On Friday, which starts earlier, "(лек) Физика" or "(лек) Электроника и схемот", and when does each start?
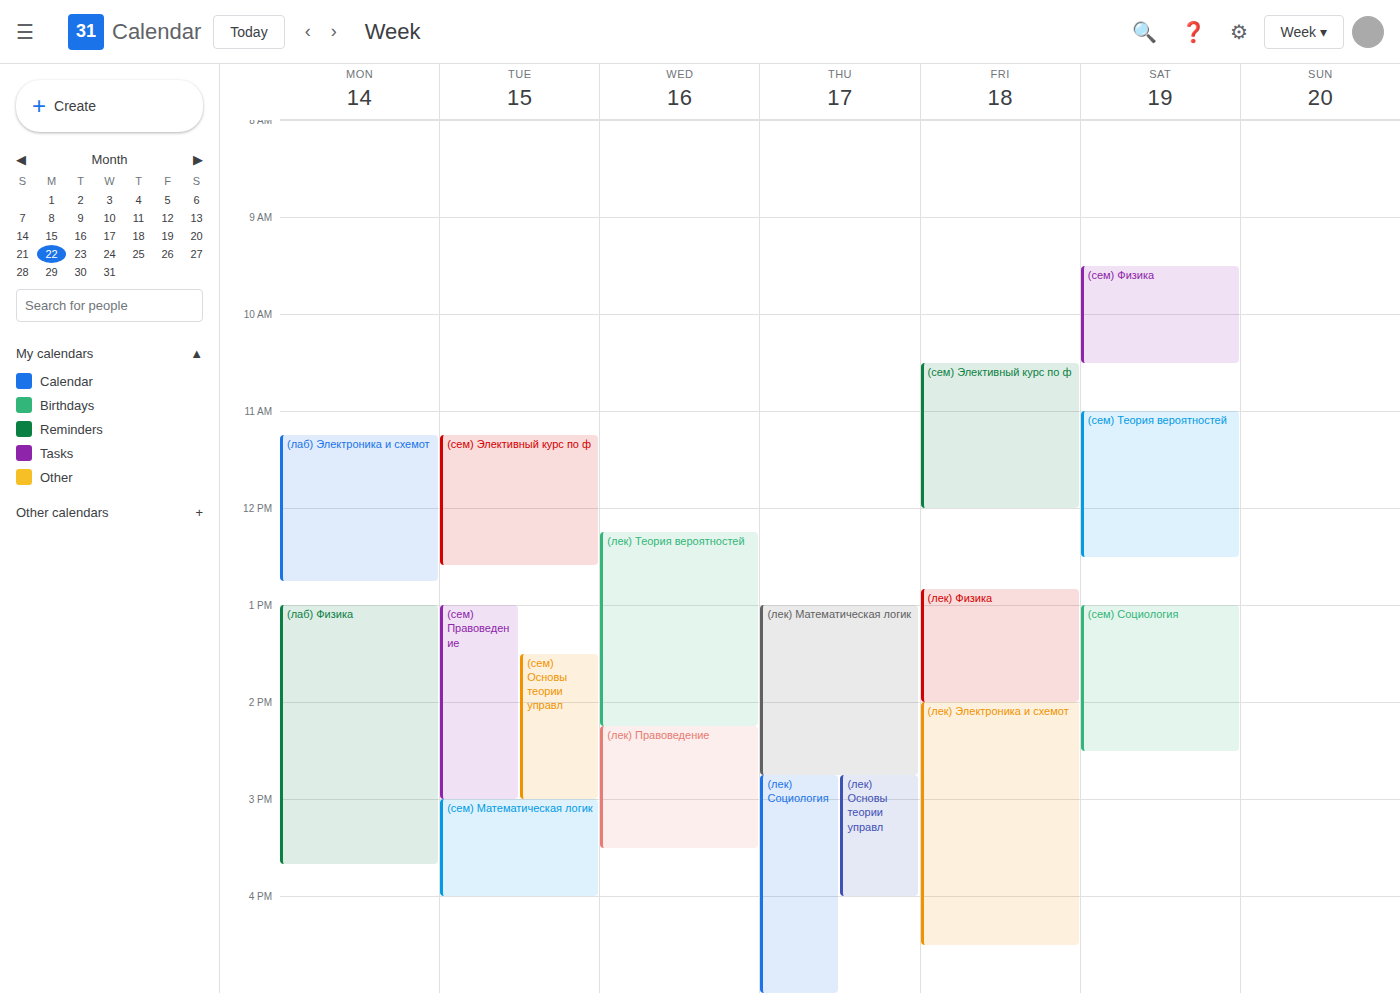
"(лек) Физика" 12:50 PM; "(лек) Электроника и схемот" 2:00 PM.